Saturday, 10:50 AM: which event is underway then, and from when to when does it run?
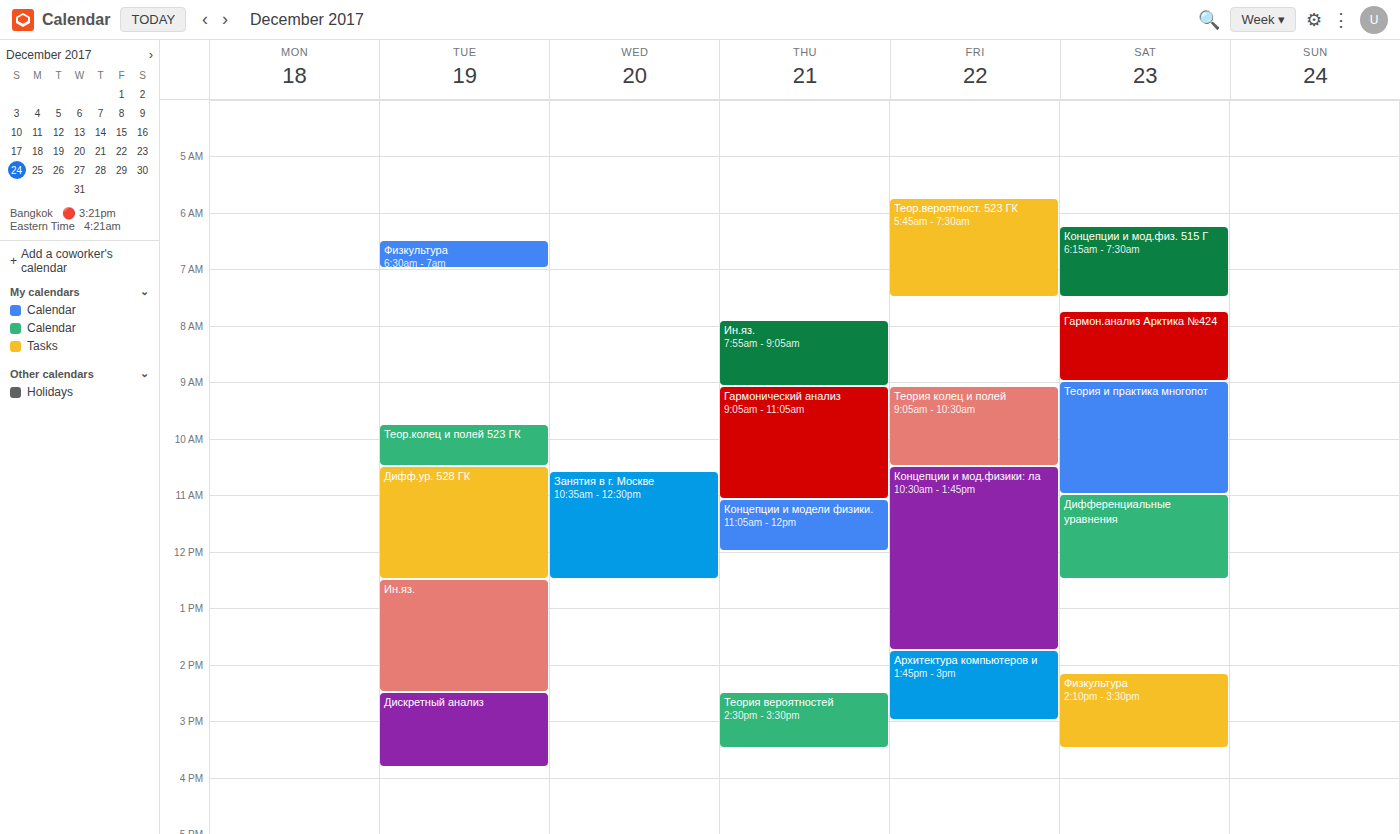
"Теория и практика многопот", 9:00 AM to 11:00 AM